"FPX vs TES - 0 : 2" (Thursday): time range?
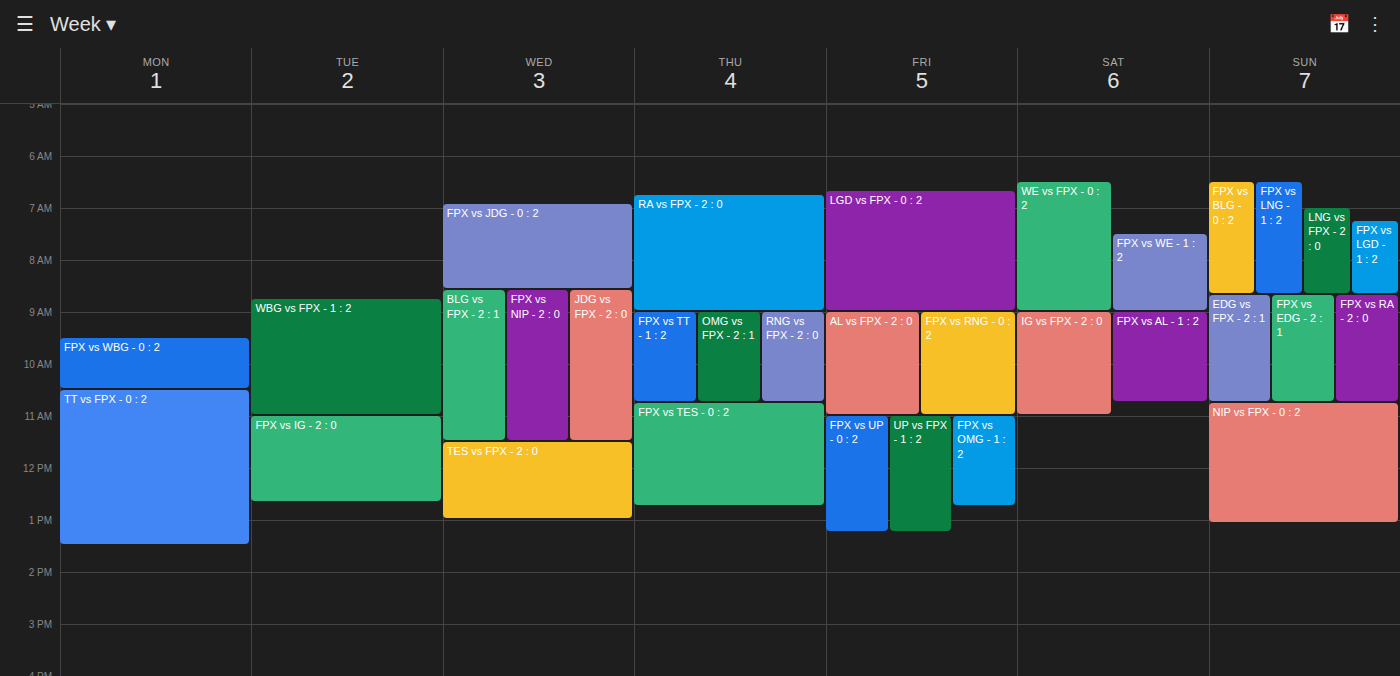
10:45 AM to 12:45 PM